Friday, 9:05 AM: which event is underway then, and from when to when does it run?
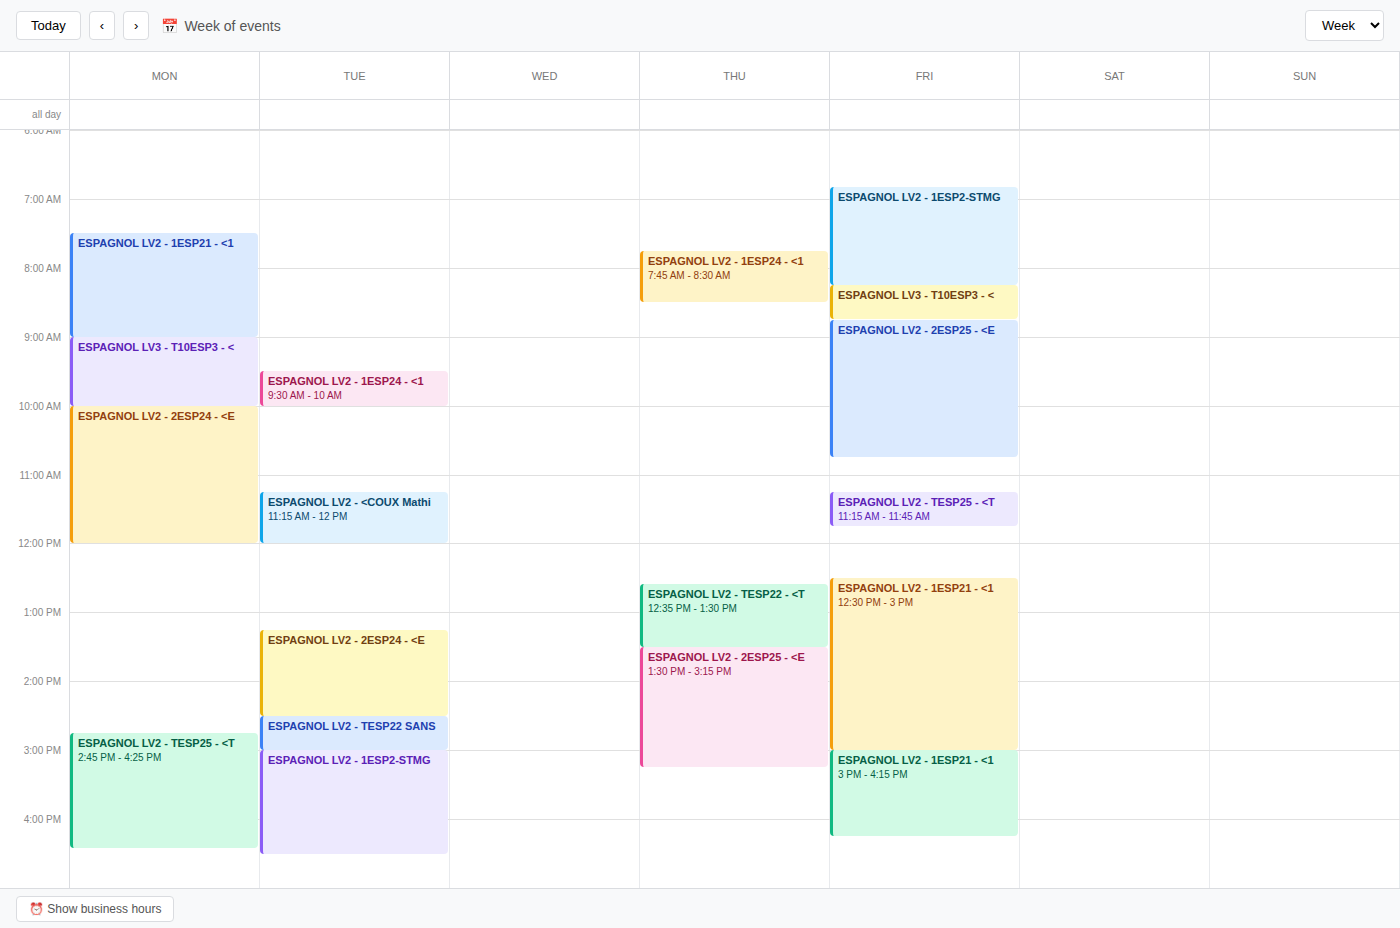
"ESPAGNOL LV2 - 2ESP25 - <E", 8:45 AM to 10:45 AM